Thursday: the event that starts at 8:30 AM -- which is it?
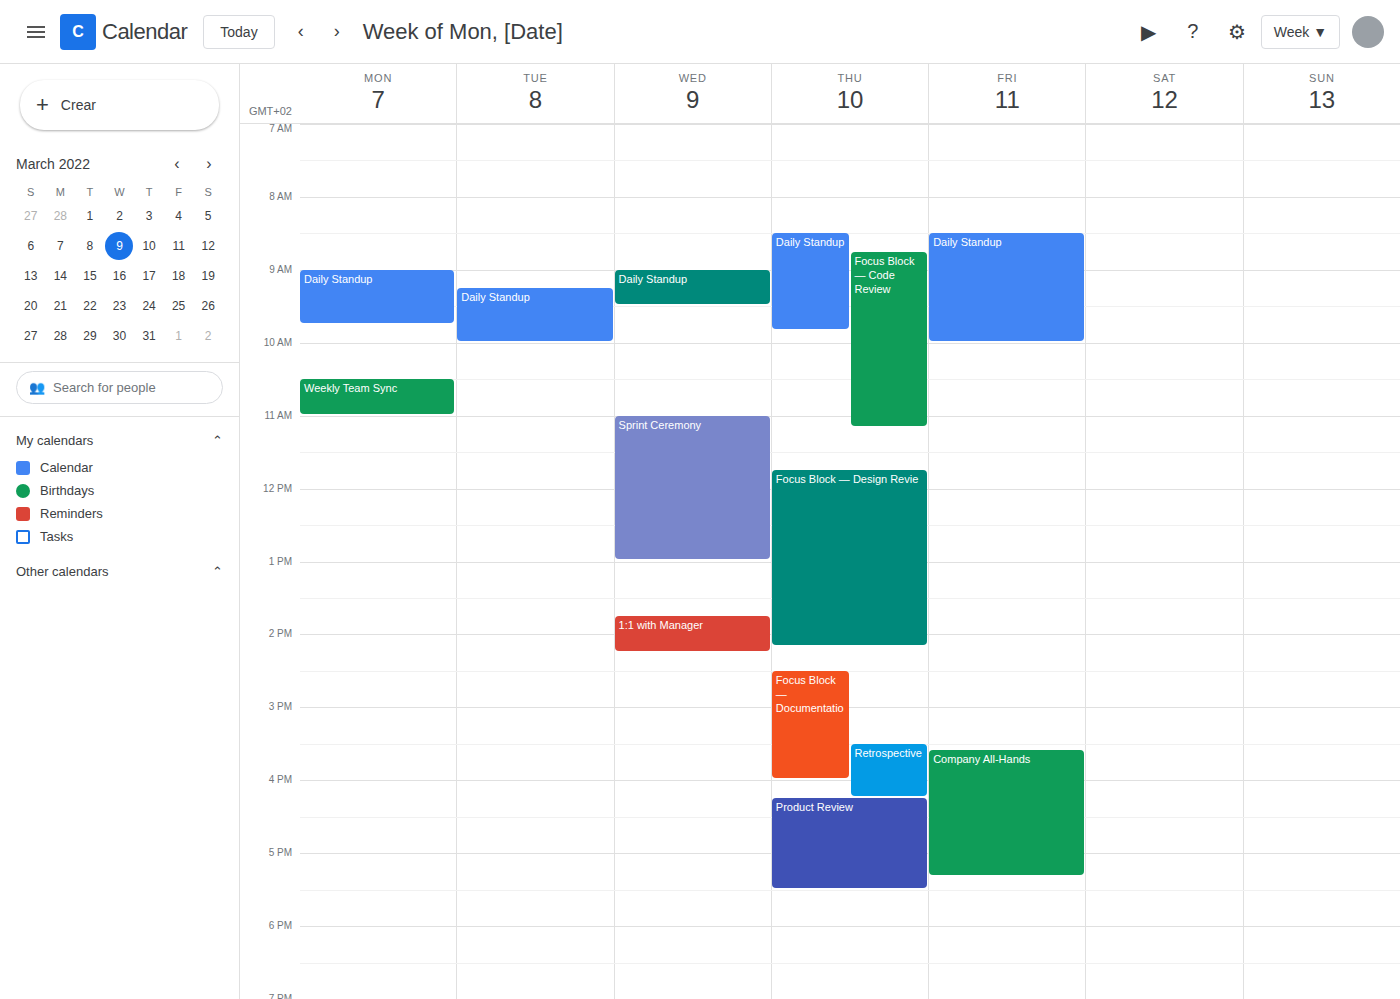
"Daily Standup"